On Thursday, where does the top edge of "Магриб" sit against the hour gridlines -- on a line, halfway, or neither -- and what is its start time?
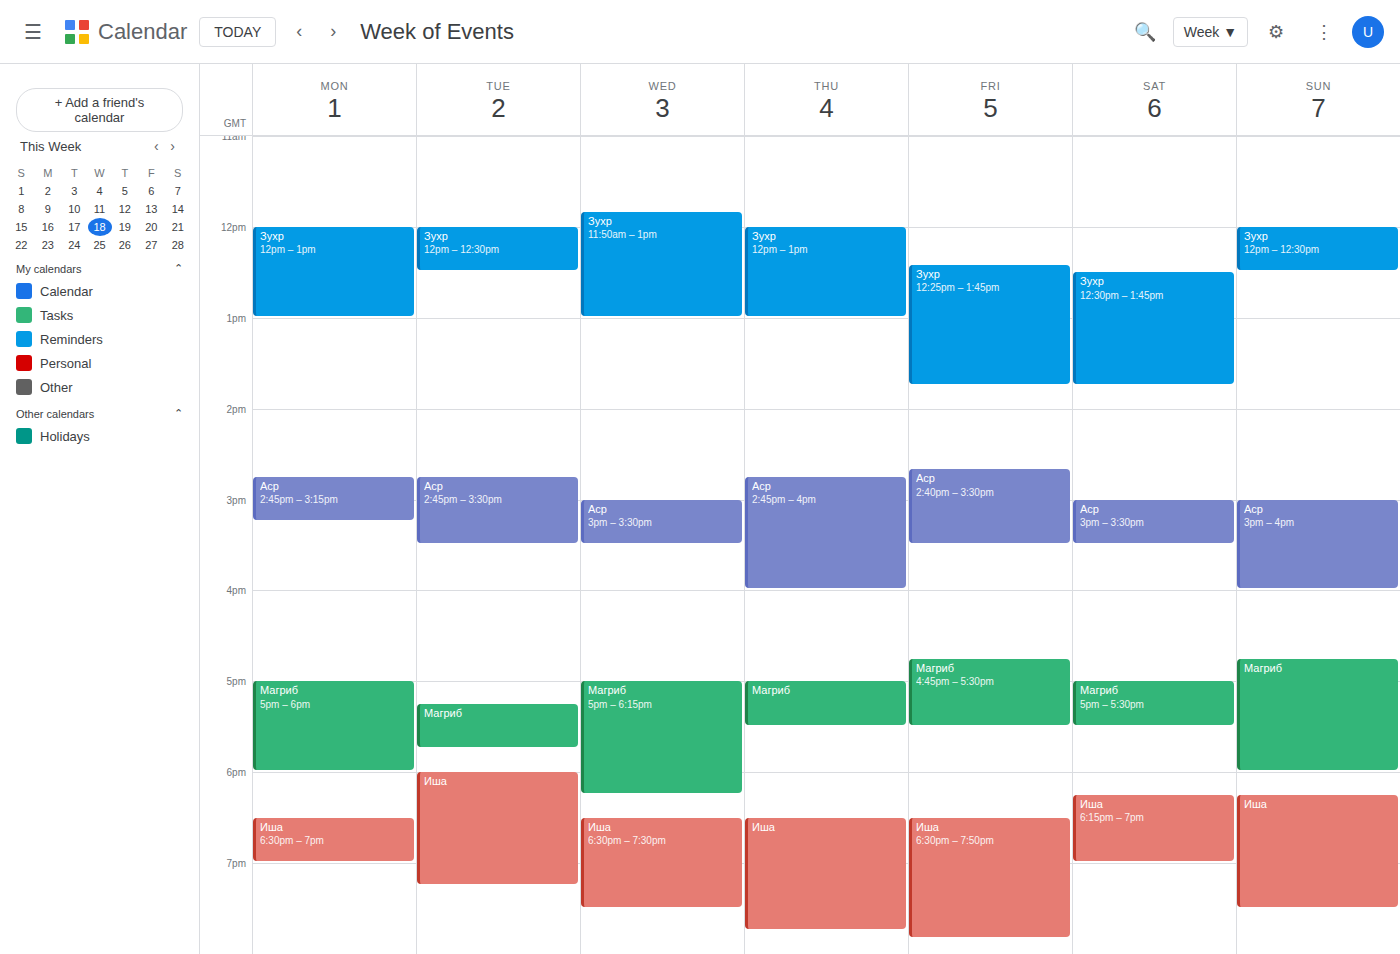
17:00 -- exactly on the 17:00 line.